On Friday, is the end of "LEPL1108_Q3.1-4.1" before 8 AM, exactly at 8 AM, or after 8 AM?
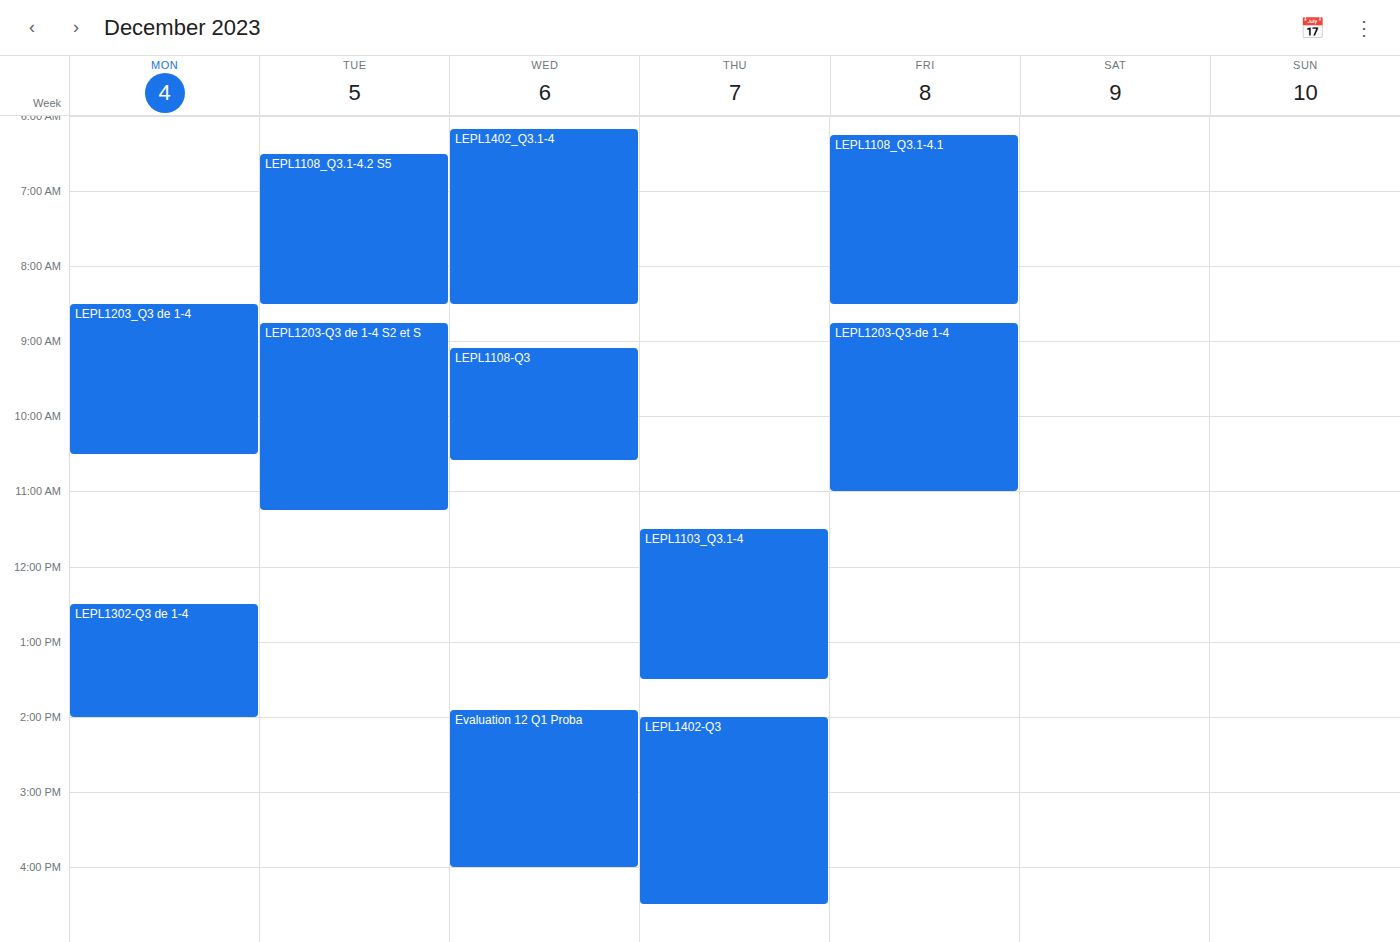
8:30 AM -- after 8 AM, 30 minutes below the 8 AM line.